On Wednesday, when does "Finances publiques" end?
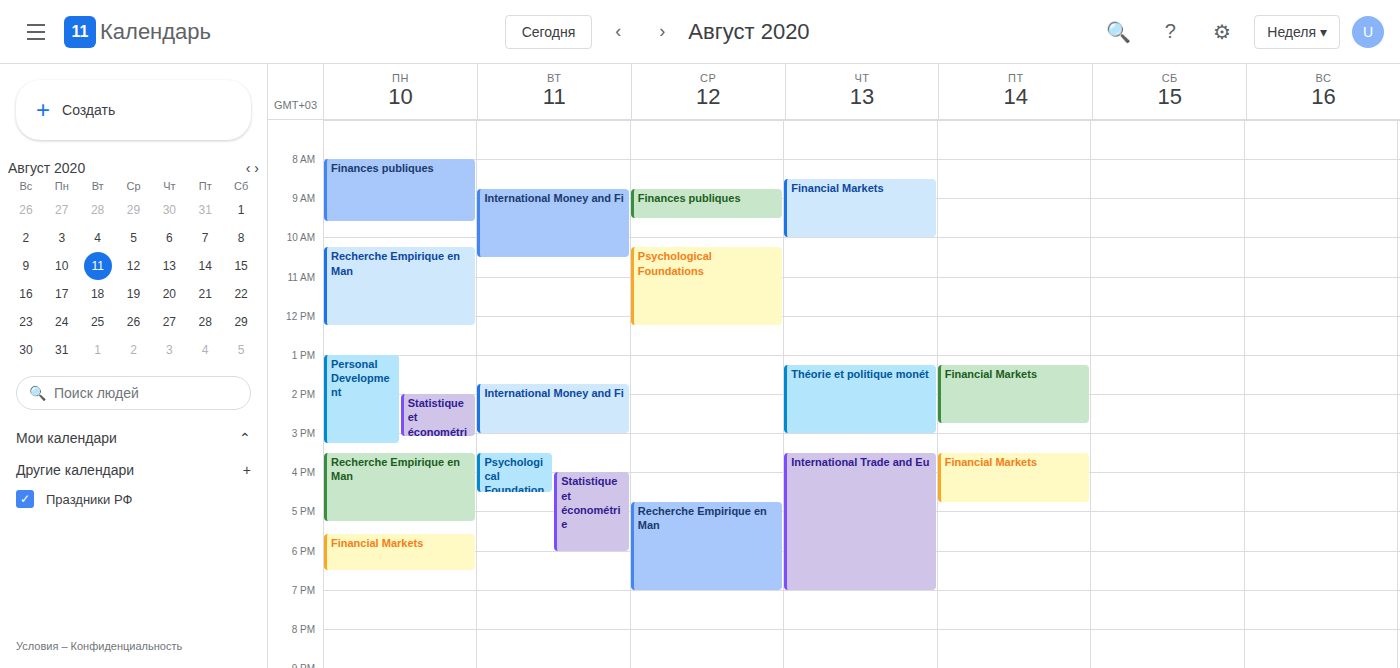
9:30 AM